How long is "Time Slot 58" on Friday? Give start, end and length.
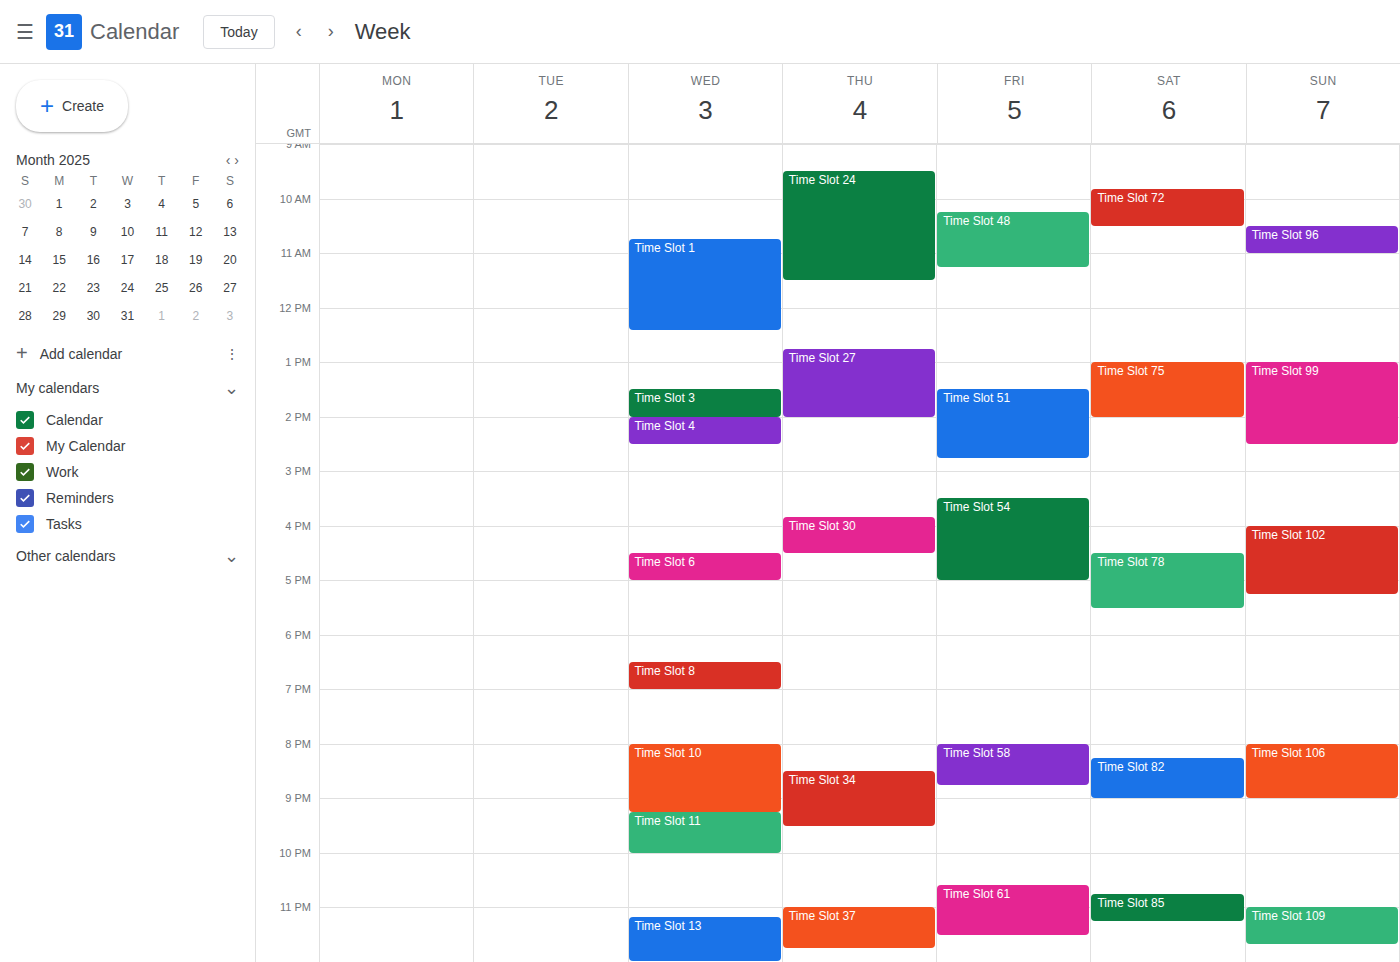
8:00 PM to 8:45 PM, 45 minutes